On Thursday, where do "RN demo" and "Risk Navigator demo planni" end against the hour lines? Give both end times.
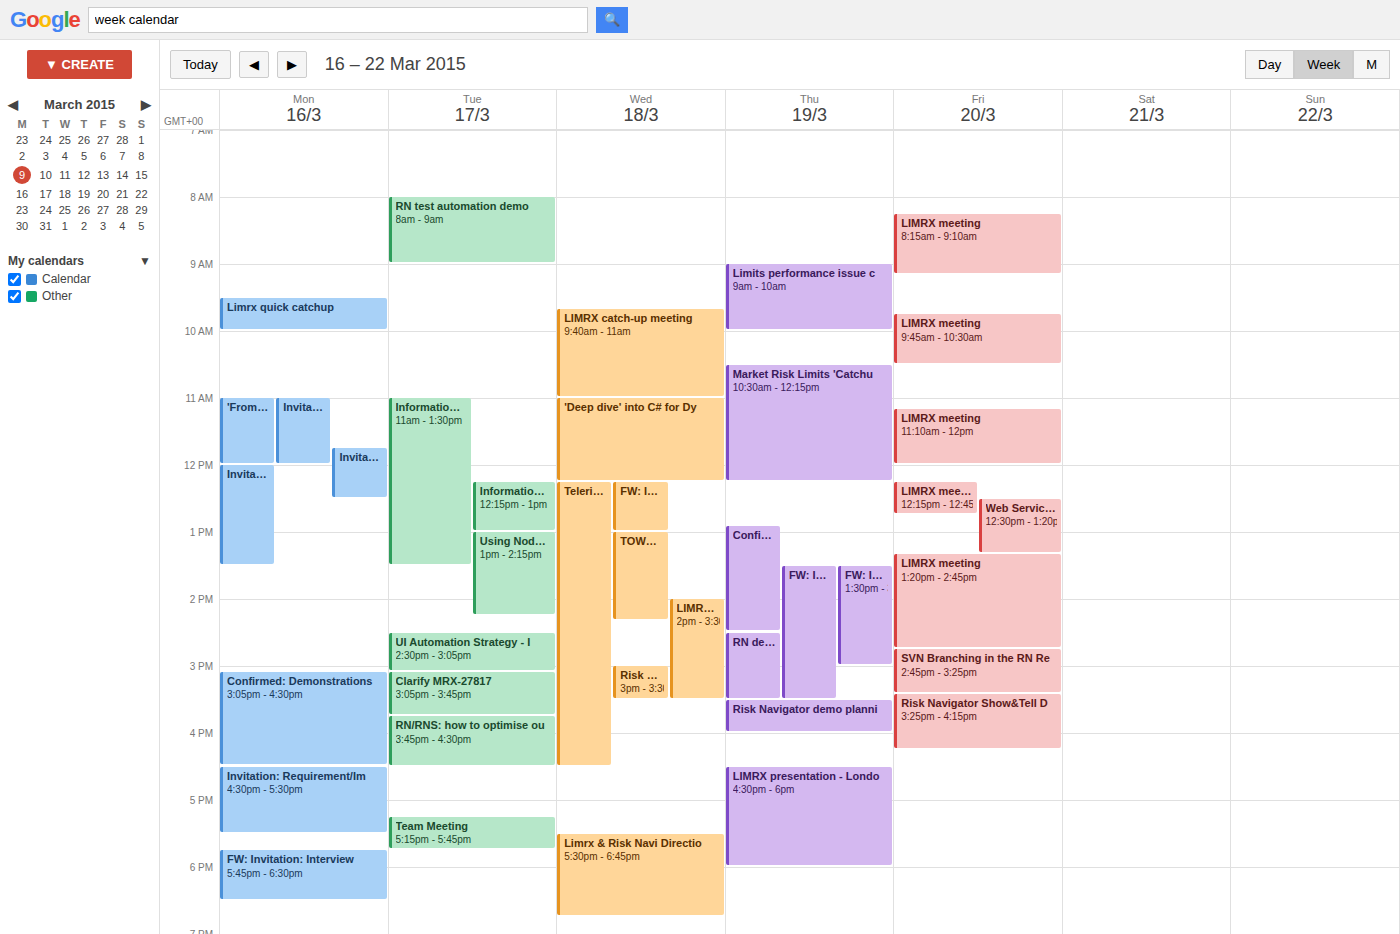
"RN demo": 3:30 PM, halfway between the 3 PM and 4 PM lines. "Risk Navigator demo planni": 4:00 PM, exactly on the 4 PM line.